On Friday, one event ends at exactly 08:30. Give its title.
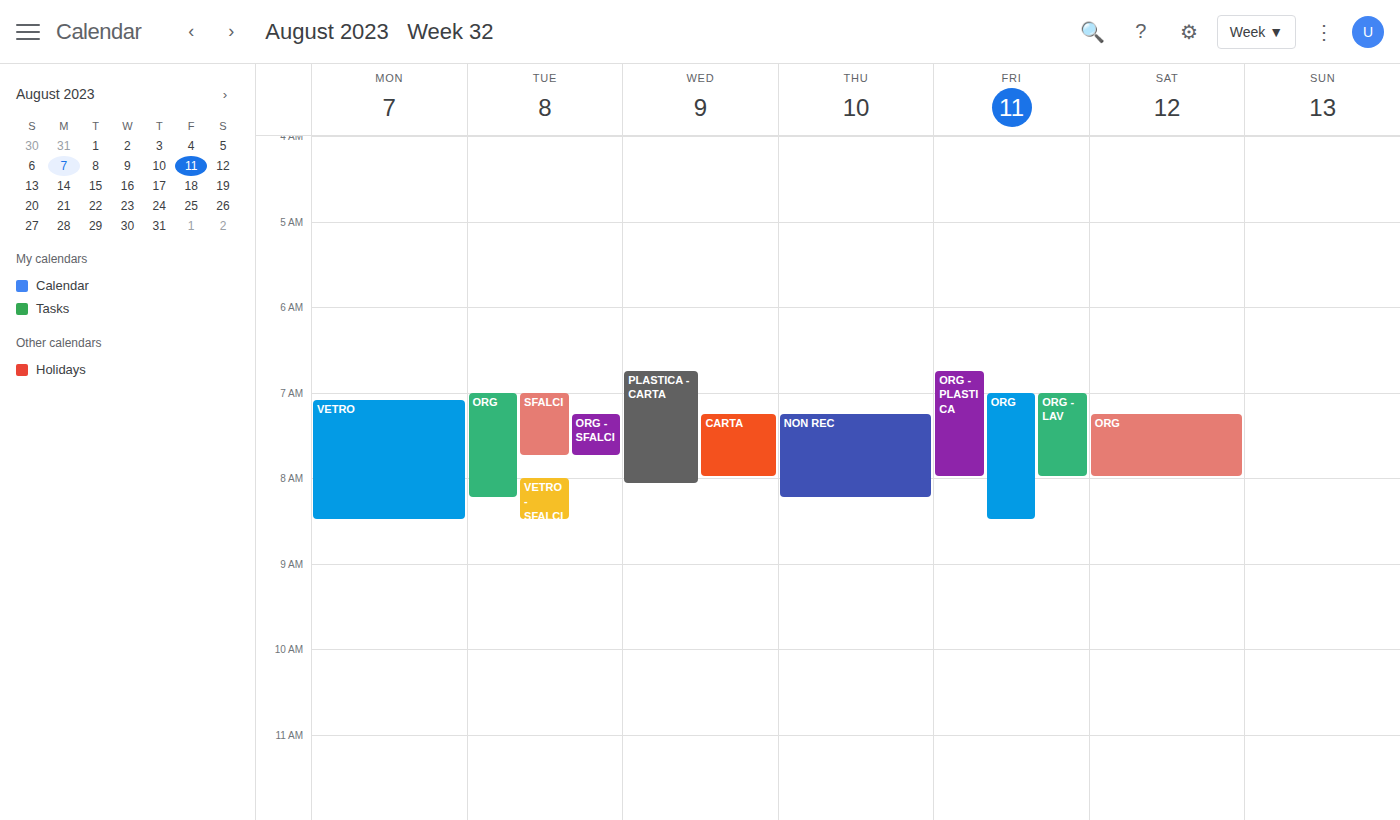
"ORG"